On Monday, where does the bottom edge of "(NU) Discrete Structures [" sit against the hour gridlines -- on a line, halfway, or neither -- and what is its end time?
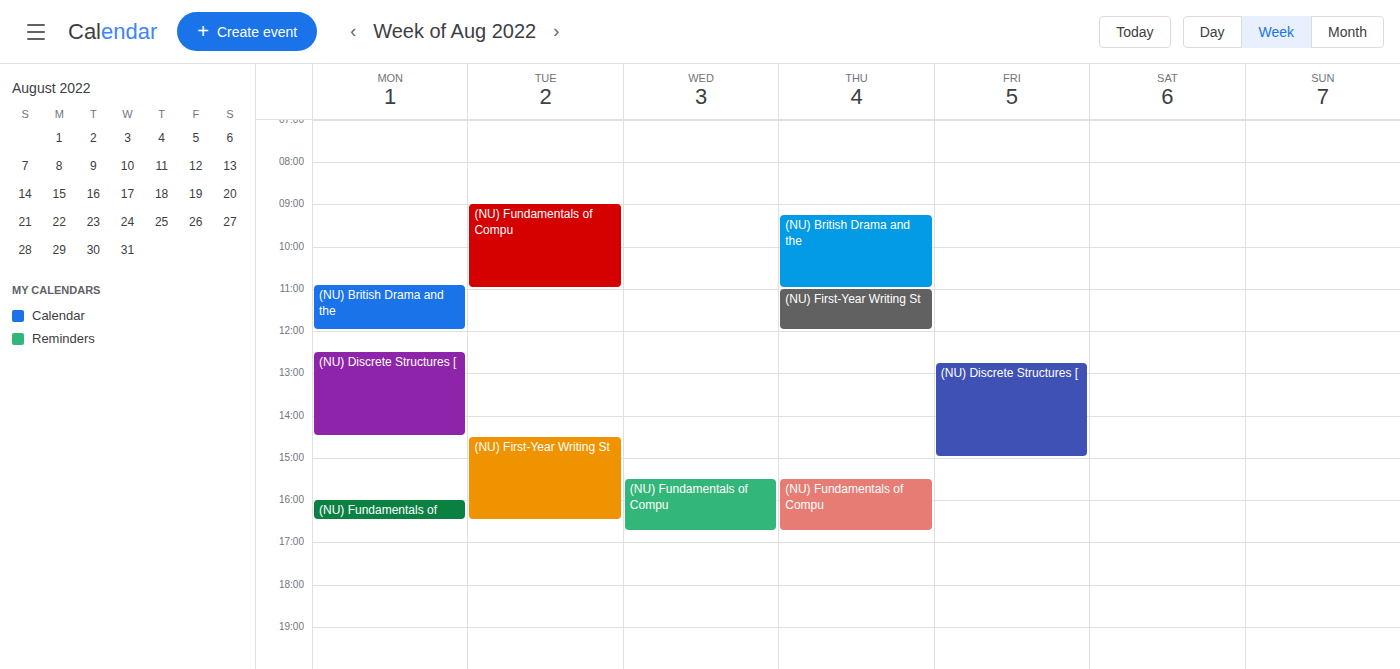
2:30 PM -- halfway between the 2 PM and 3 PM lines.